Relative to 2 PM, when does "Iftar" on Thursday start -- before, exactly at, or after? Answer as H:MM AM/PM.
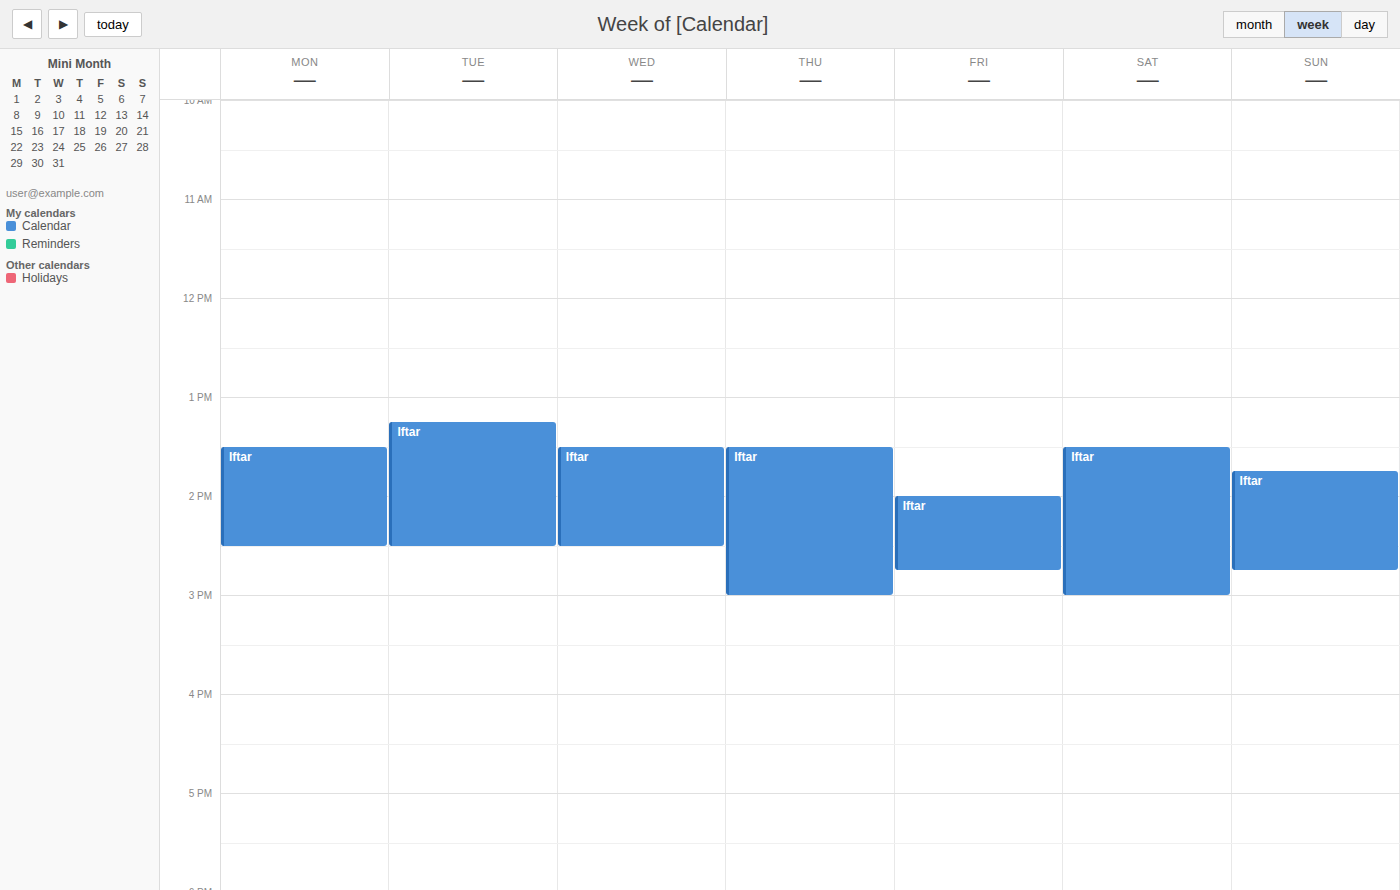
1:30 PM -- before 2 PM, 30 minutes above the 2 PM line.